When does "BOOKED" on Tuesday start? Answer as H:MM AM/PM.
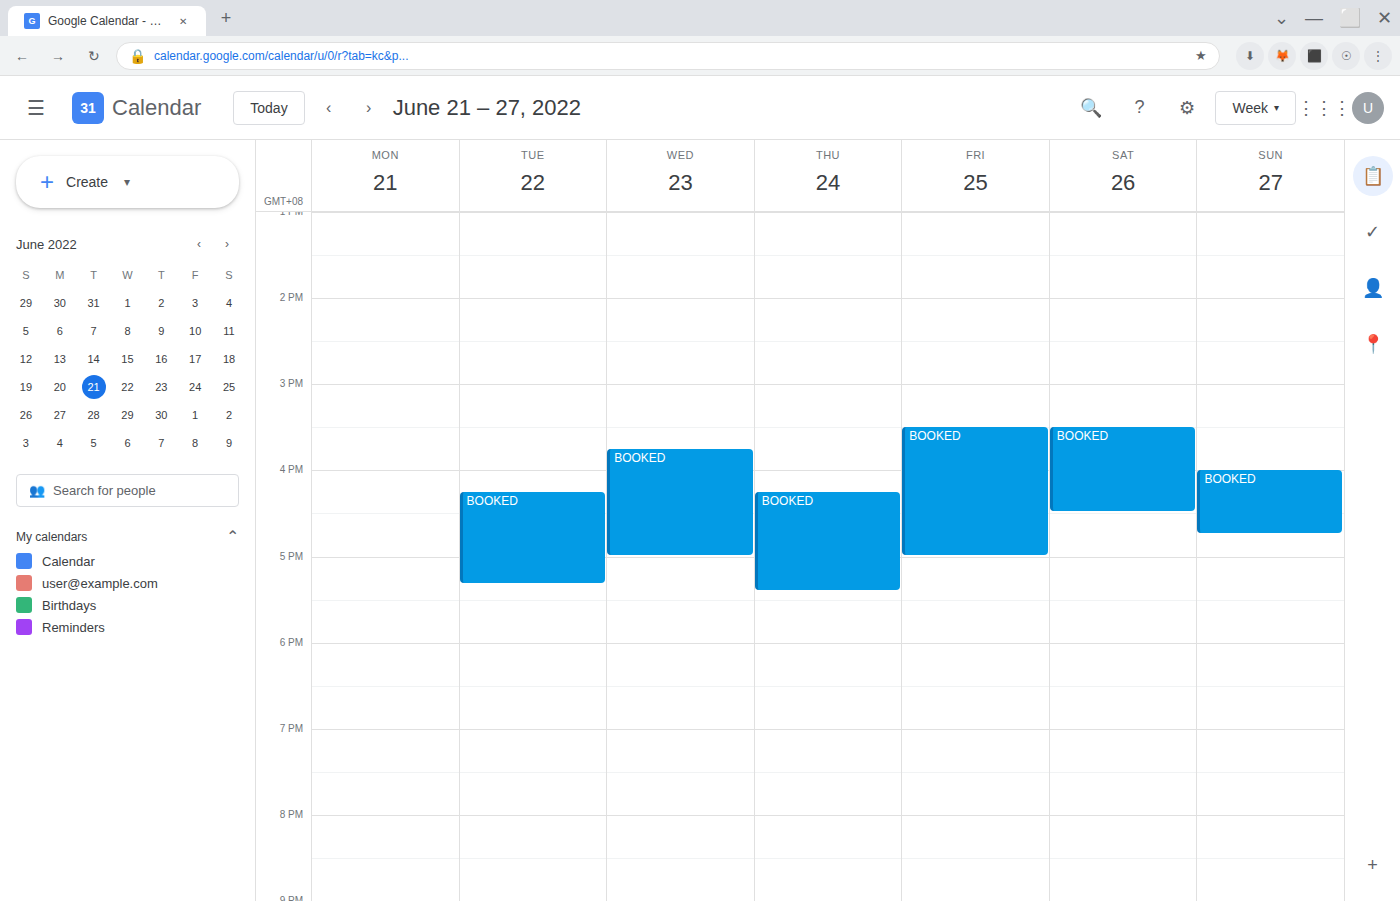
4:15 PM